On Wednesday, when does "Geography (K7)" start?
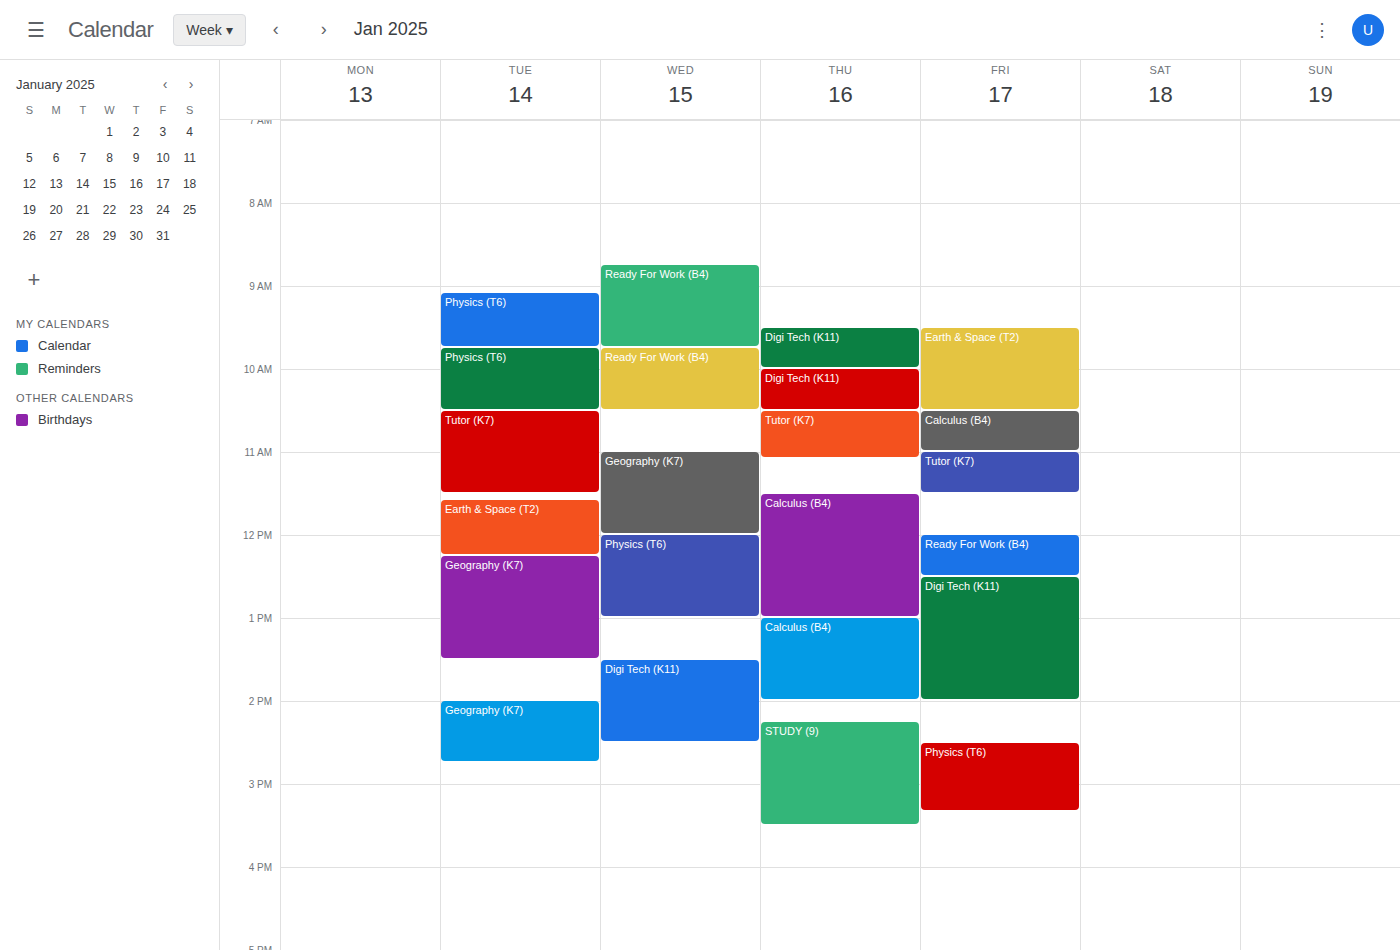
11:00 AM